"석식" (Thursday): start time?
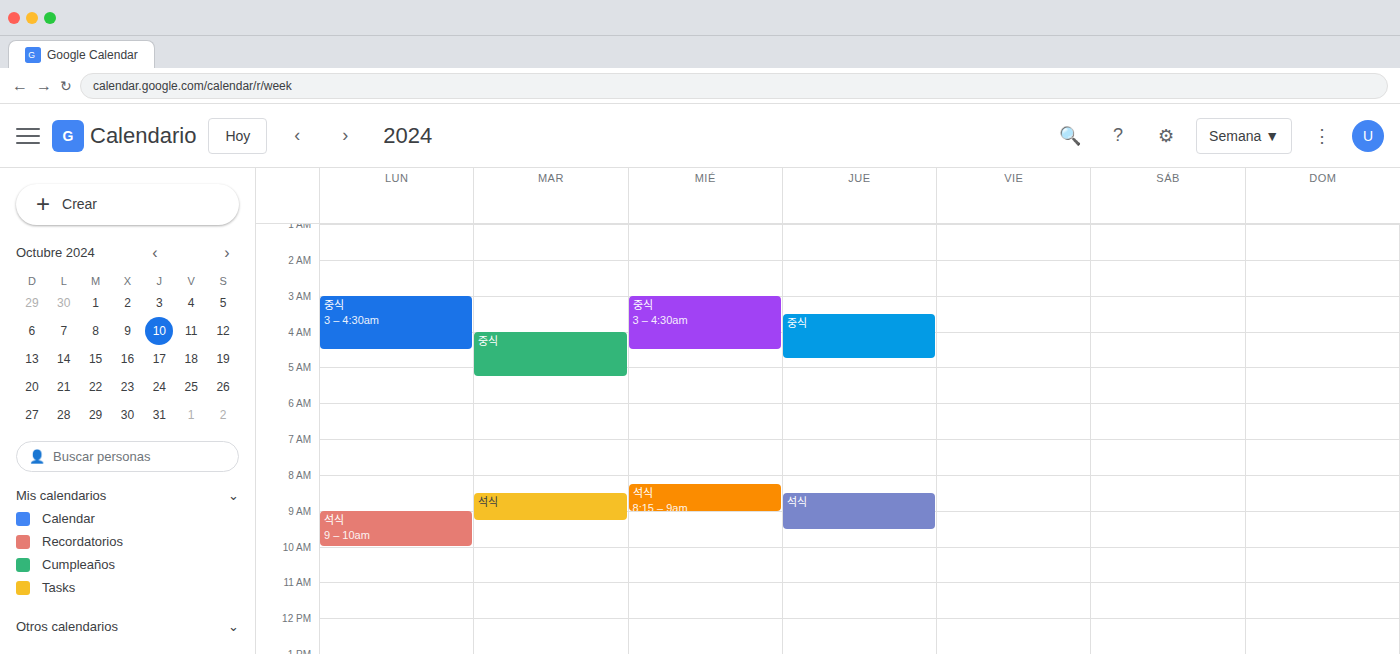
08:30